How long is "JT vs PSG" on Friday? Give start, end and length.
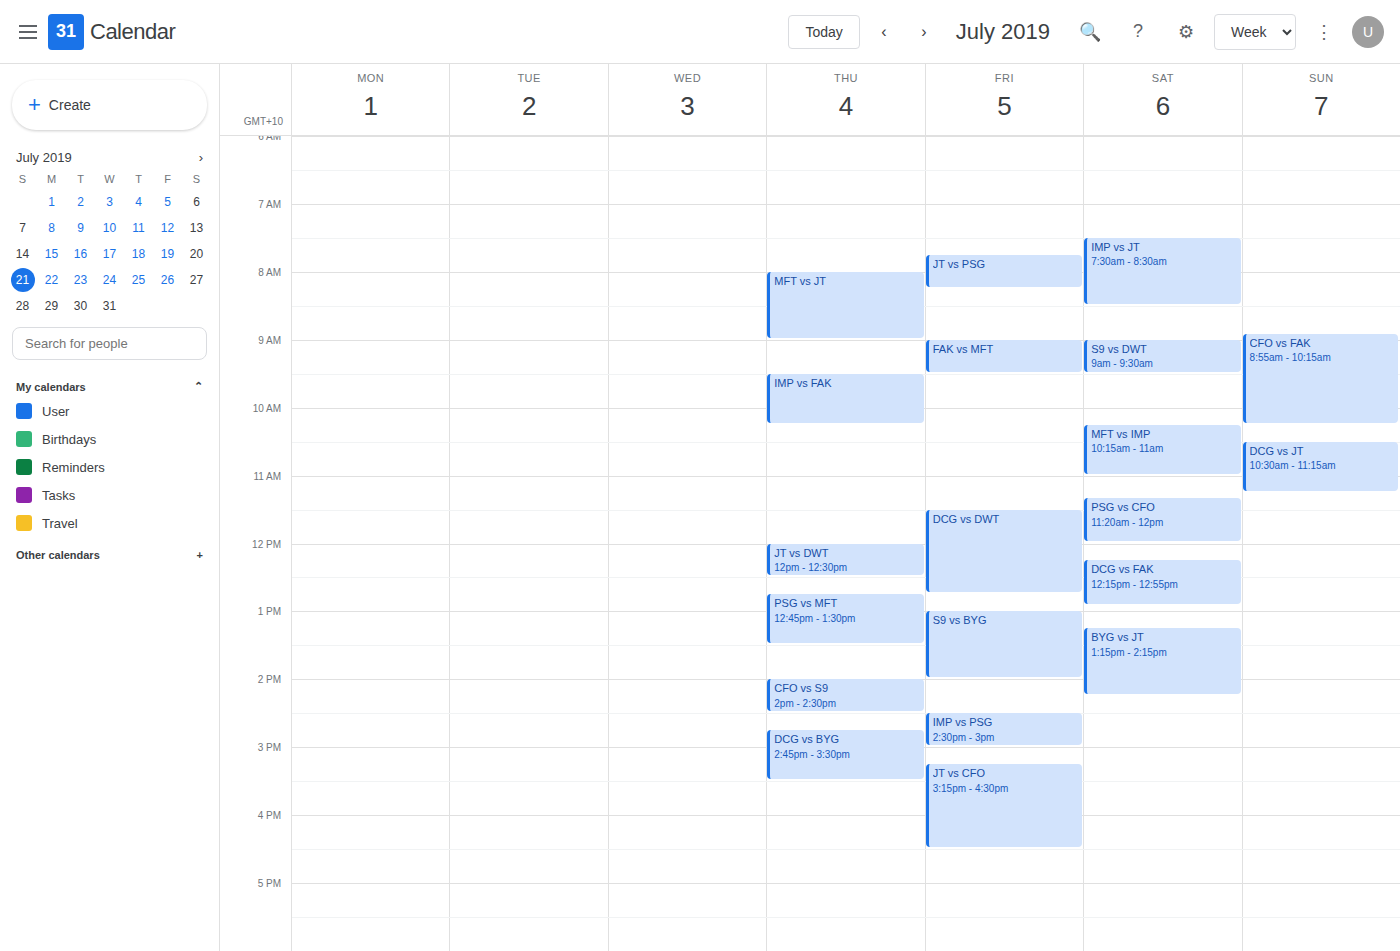
7:45 AM to 8:15 AM, 30 minutes